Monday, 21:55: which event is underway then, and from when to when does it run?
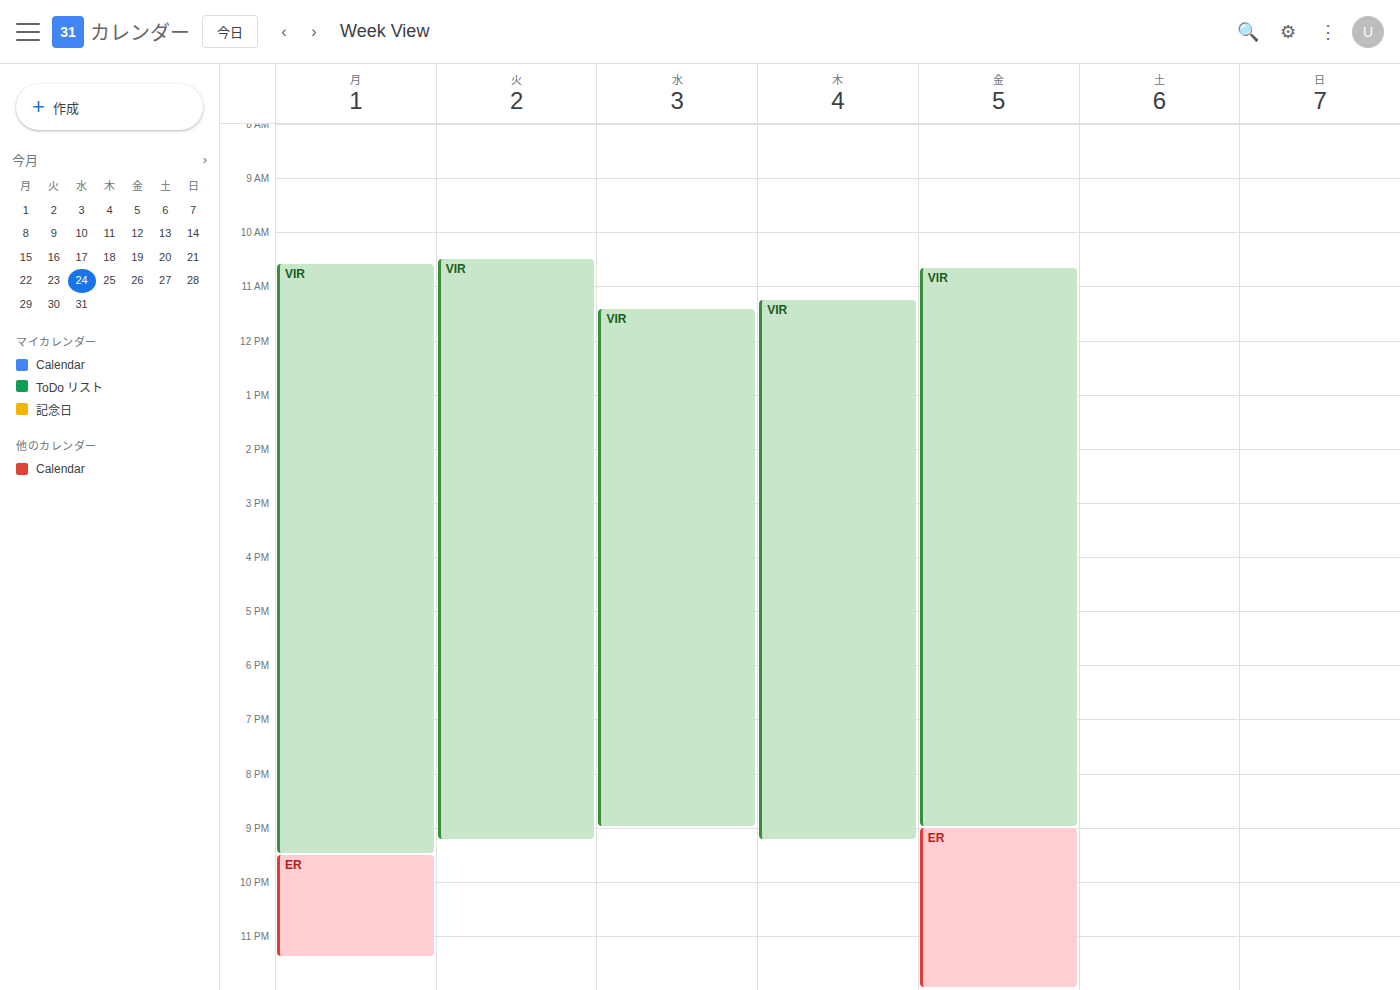
"ER", 21:30 to 23:25